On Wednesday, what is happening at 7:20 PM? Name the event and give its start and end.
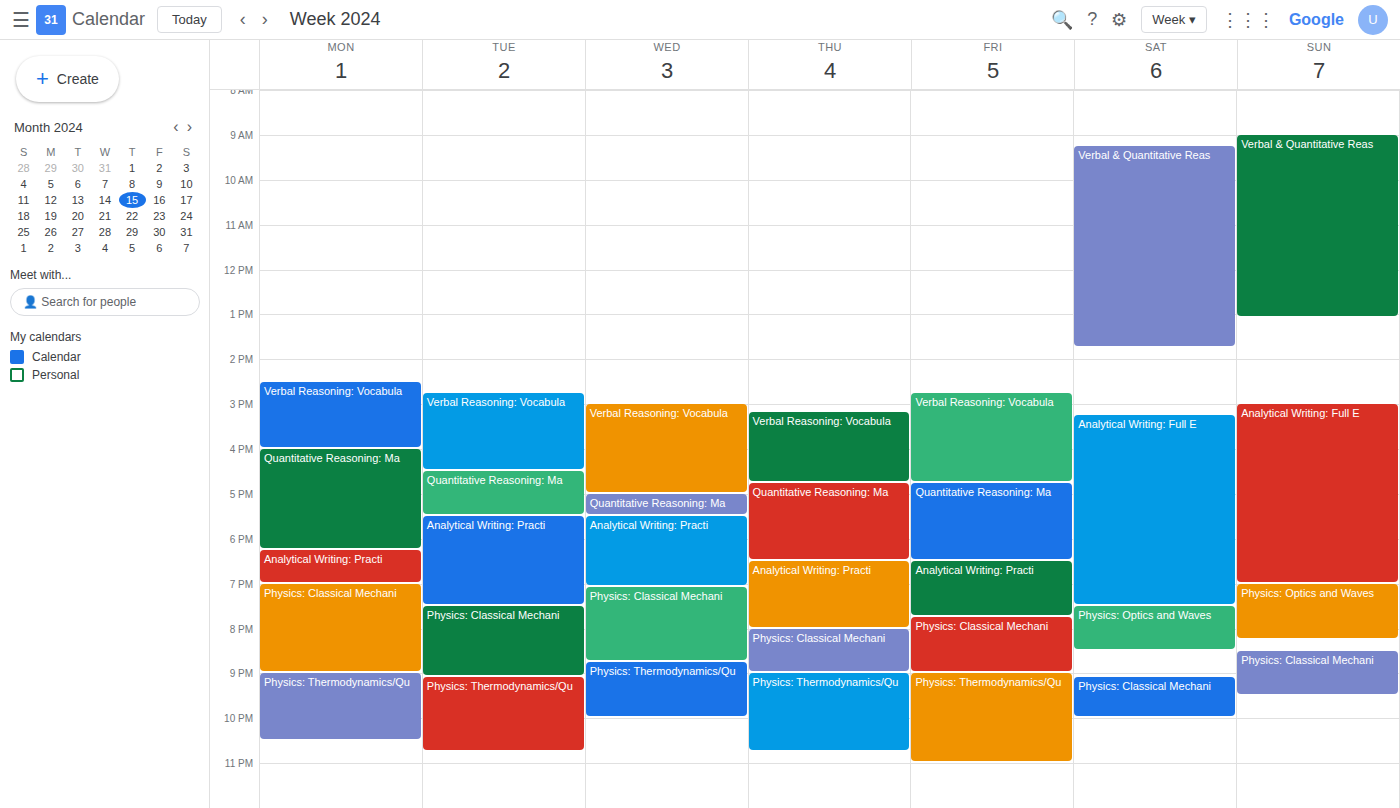
"Physics: Classical Mechani", 7:05 PM to 8:45 PM